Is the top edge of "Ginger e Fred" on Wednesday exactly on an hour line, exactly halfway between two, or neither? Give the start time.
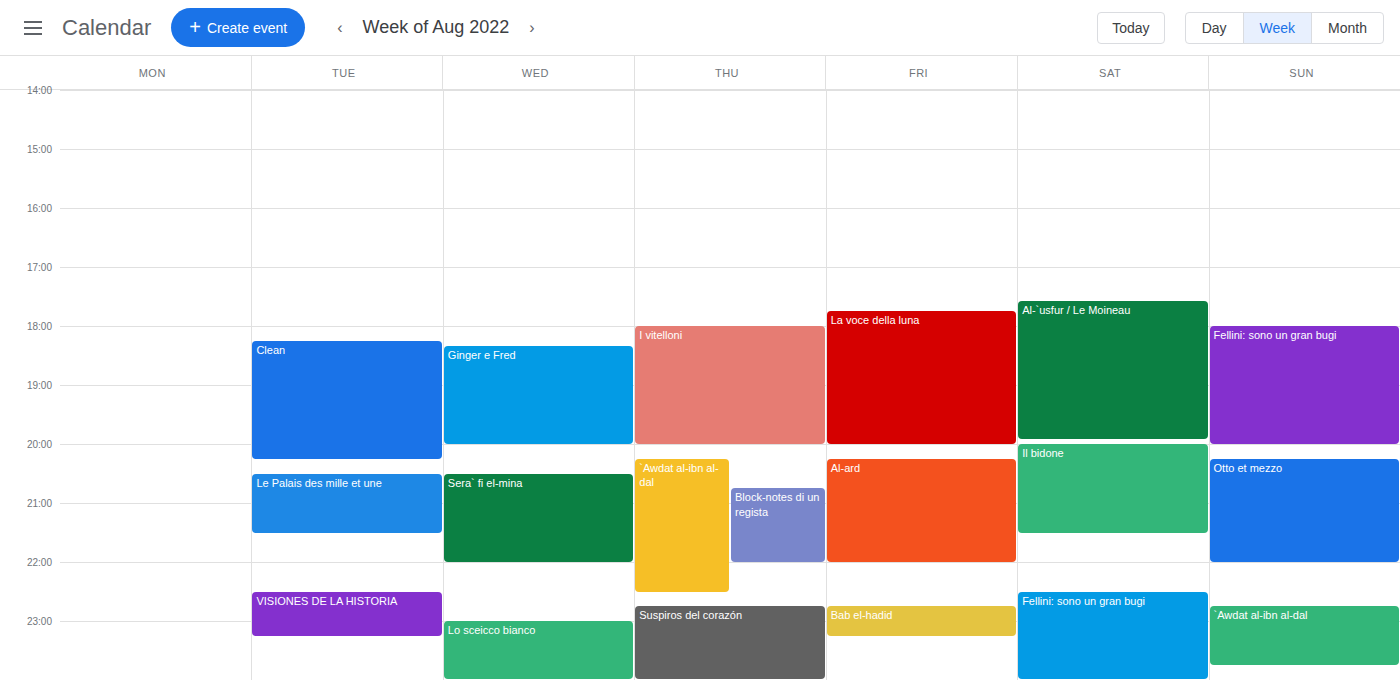
6:20 PM -- neither: 20 minutes below the 6 PM line and 40 minutes above the 7 PM line.